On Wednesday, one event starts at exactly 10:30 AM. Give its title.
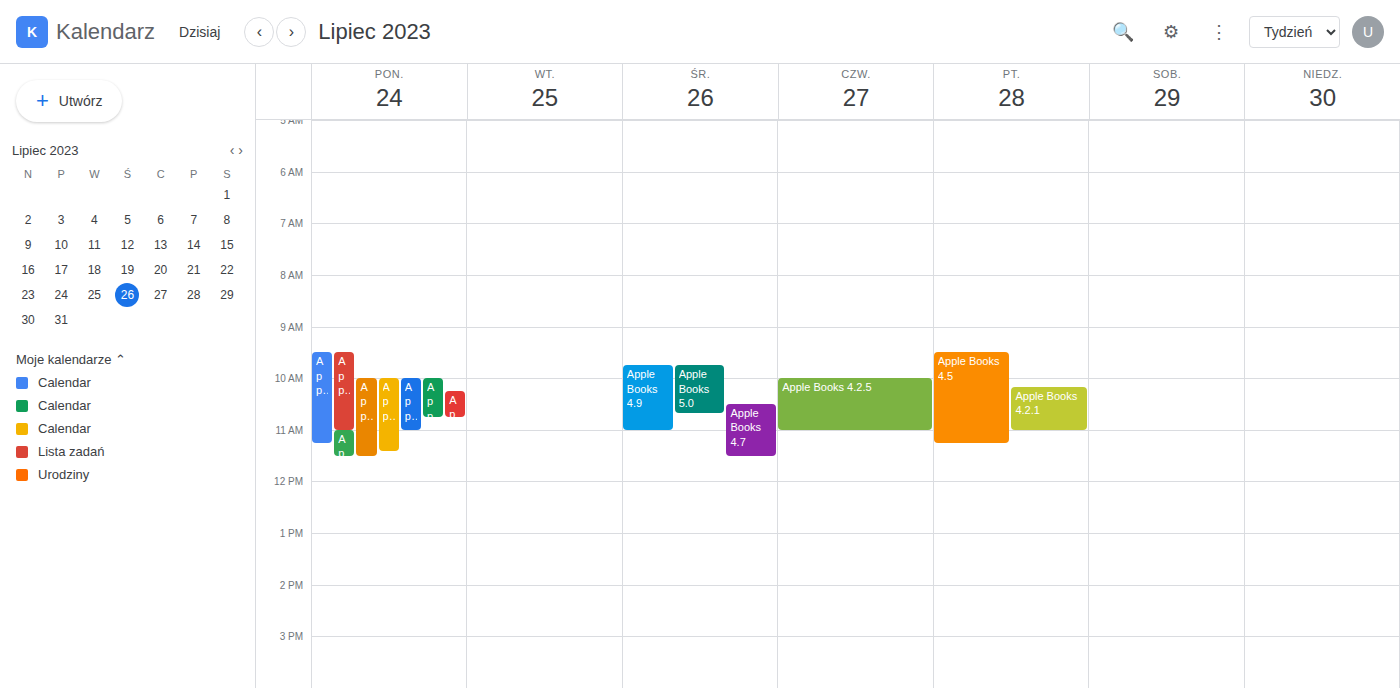
"Apple Books 4.7"